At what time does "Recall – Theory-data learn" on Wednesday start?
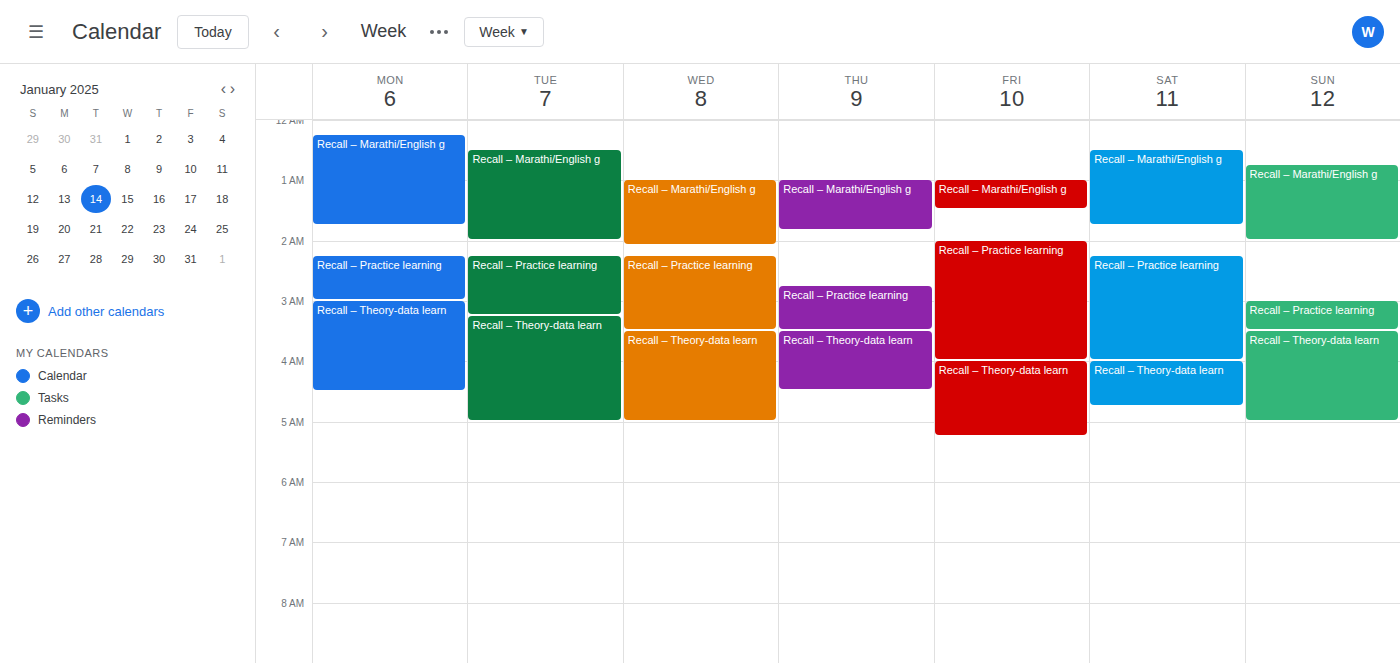
03:30